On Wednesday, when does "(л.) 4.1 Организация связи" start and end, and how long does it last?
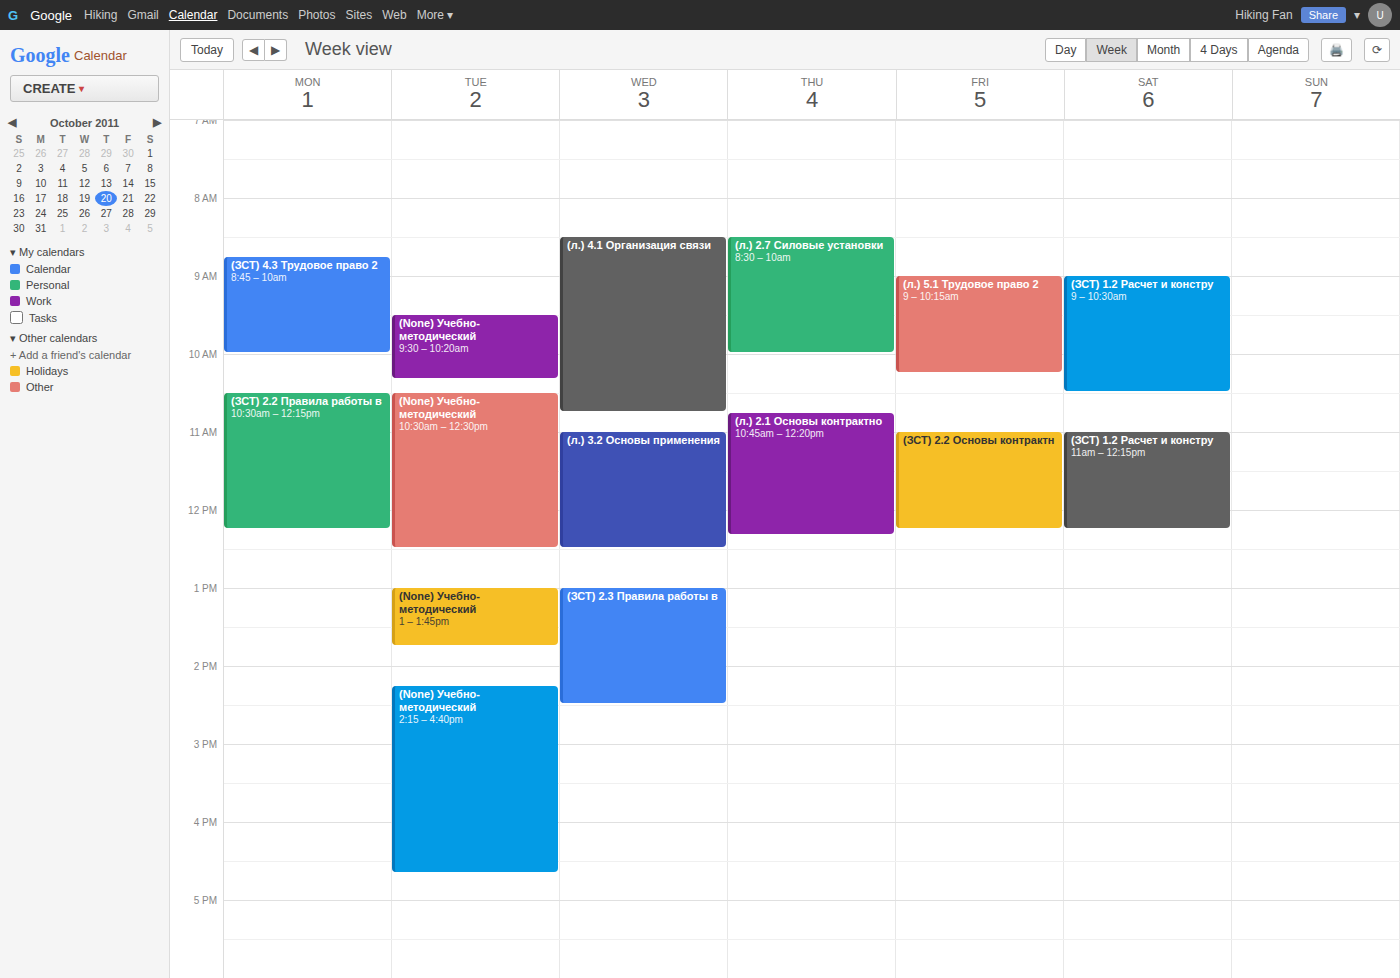
8:30 AM to 10:45 AM, 2 hours 15 minutes